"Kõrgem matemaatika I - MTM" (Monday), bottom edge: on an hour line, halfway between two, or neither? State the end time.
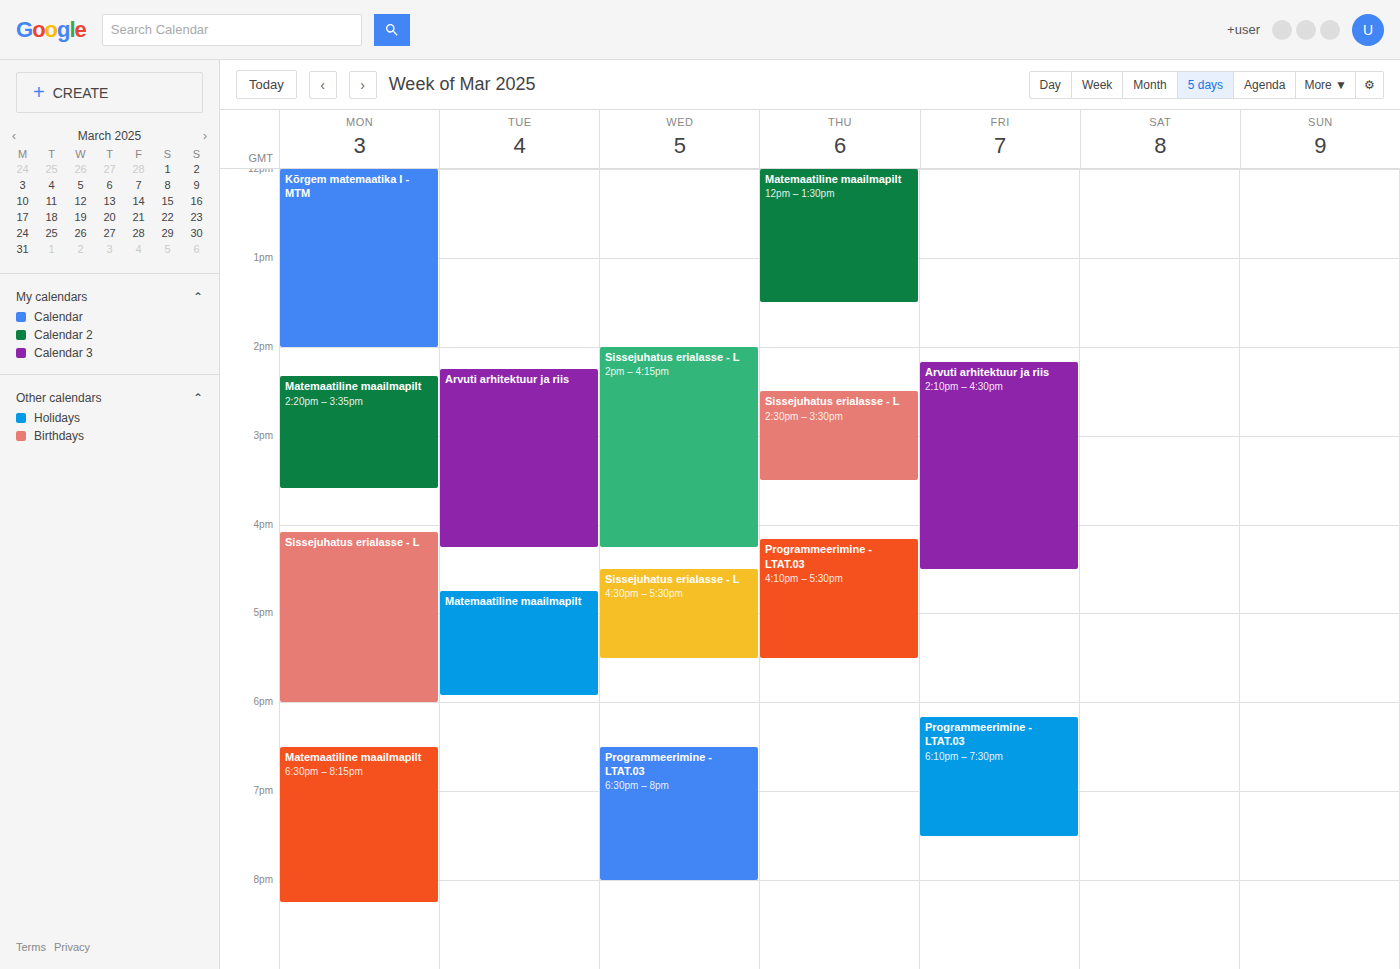
2:00 PM -- exactly on the 2 PM line.